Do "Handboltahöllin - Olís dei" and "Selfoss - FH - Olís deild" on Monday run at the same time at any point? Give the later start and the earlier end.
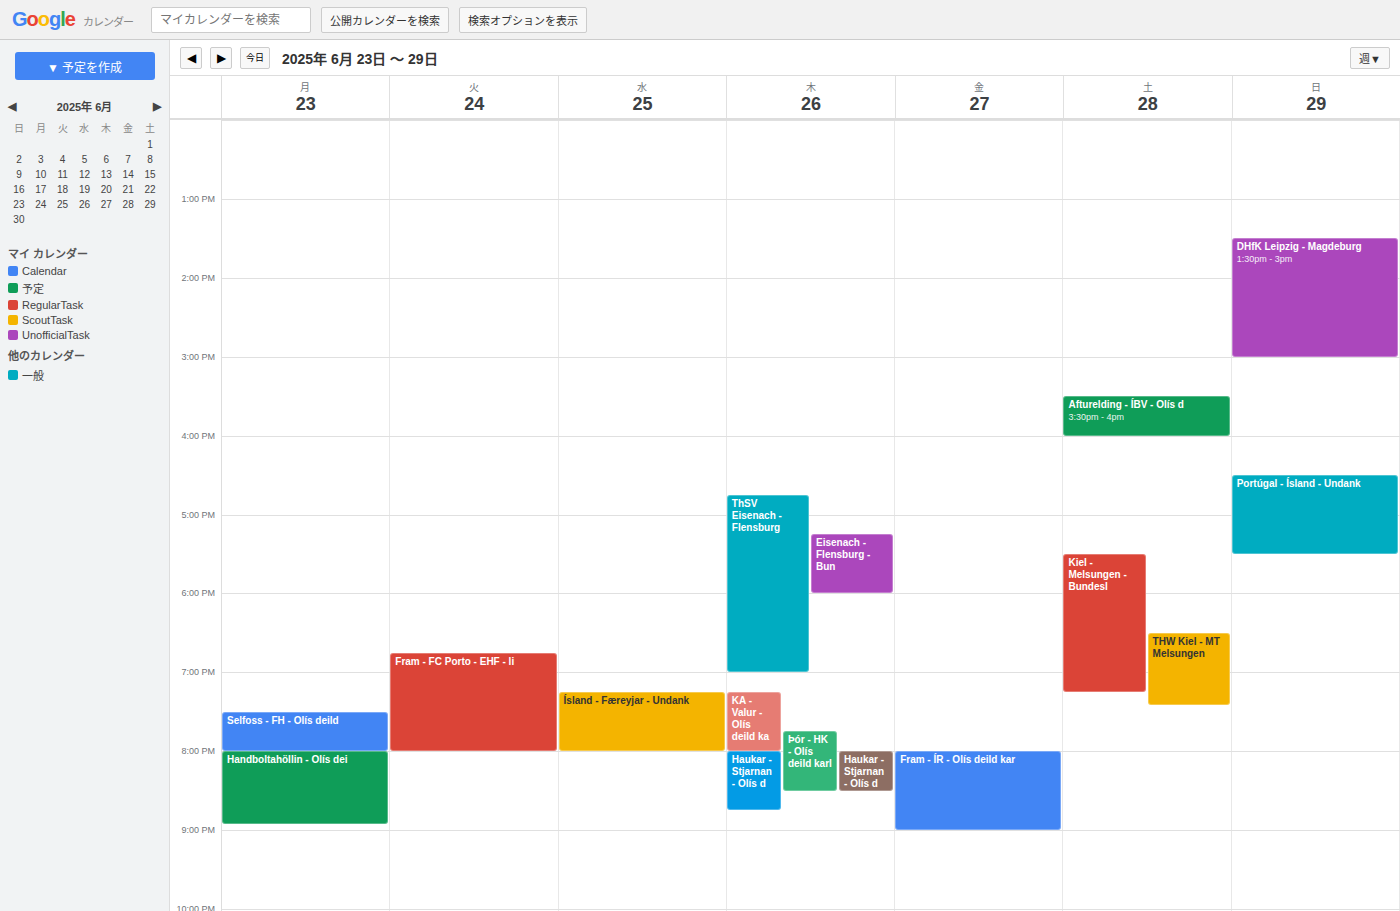
"Selfoss - FH - Olís deild" ends at 8:00 PM, exactly when "Handboltahöllin - Olís dei" starts -- they touch but do not overlap.